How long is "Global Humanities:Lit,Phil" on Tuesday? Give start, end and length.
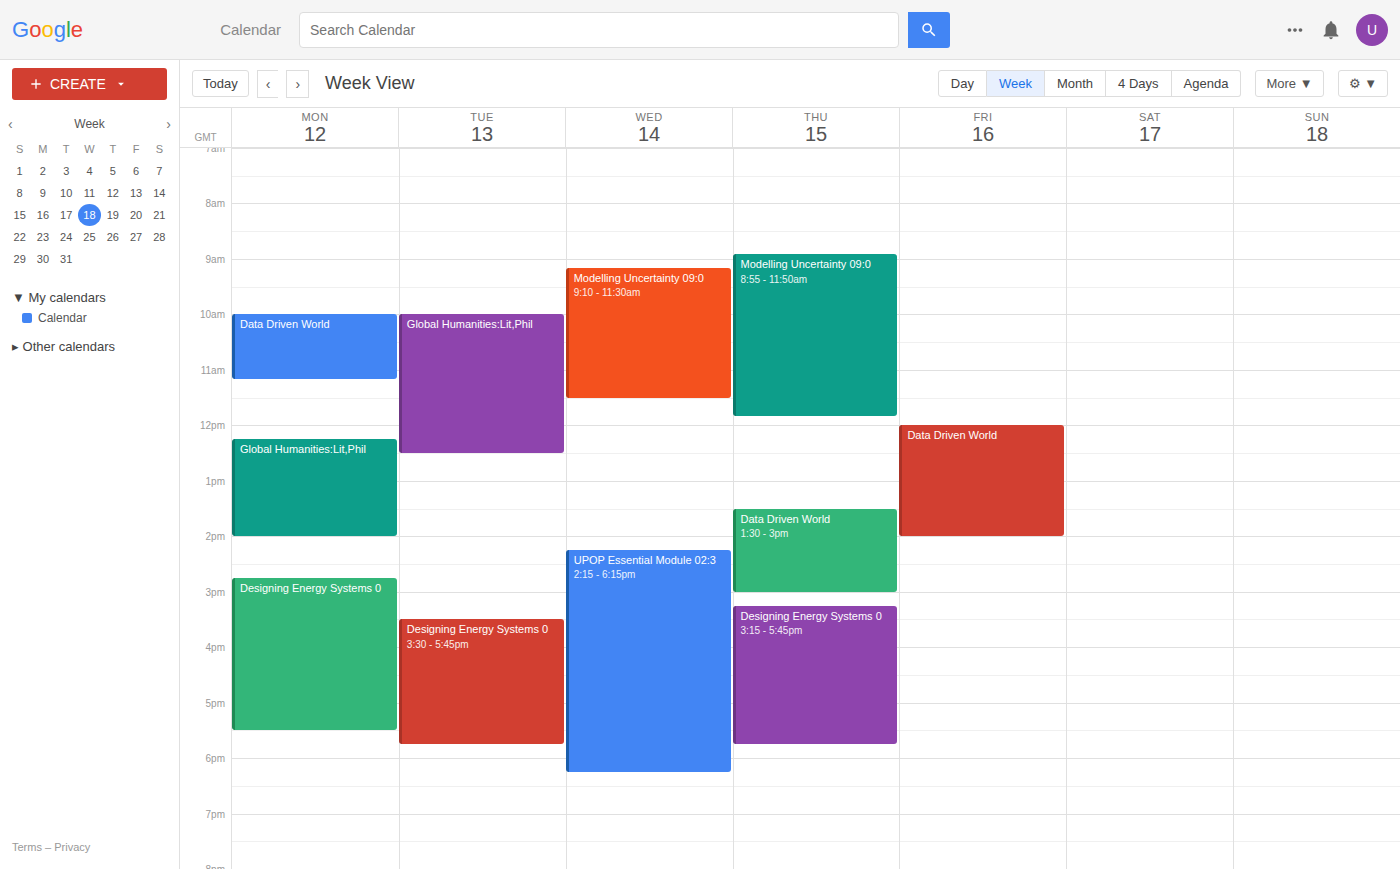
10:00 to 12:30, 2 hours 30 minutes